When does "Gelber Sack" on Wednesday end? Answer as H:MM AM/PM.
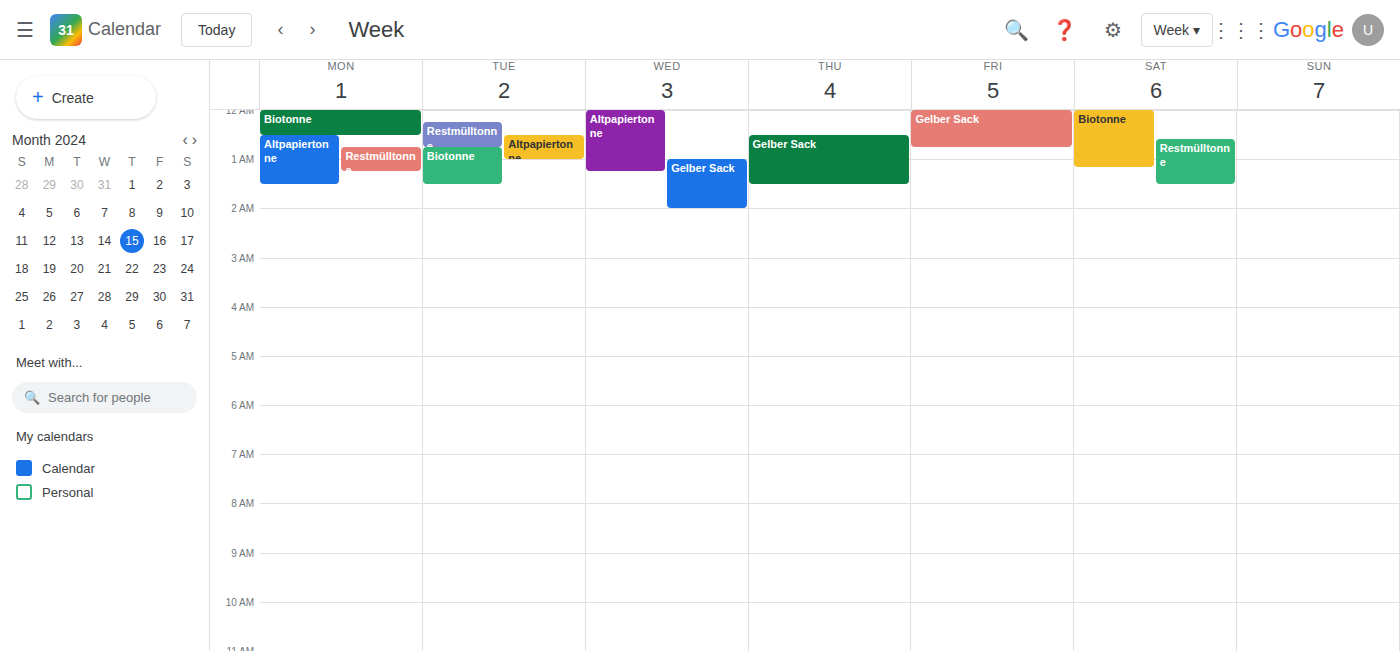
2:00 AM